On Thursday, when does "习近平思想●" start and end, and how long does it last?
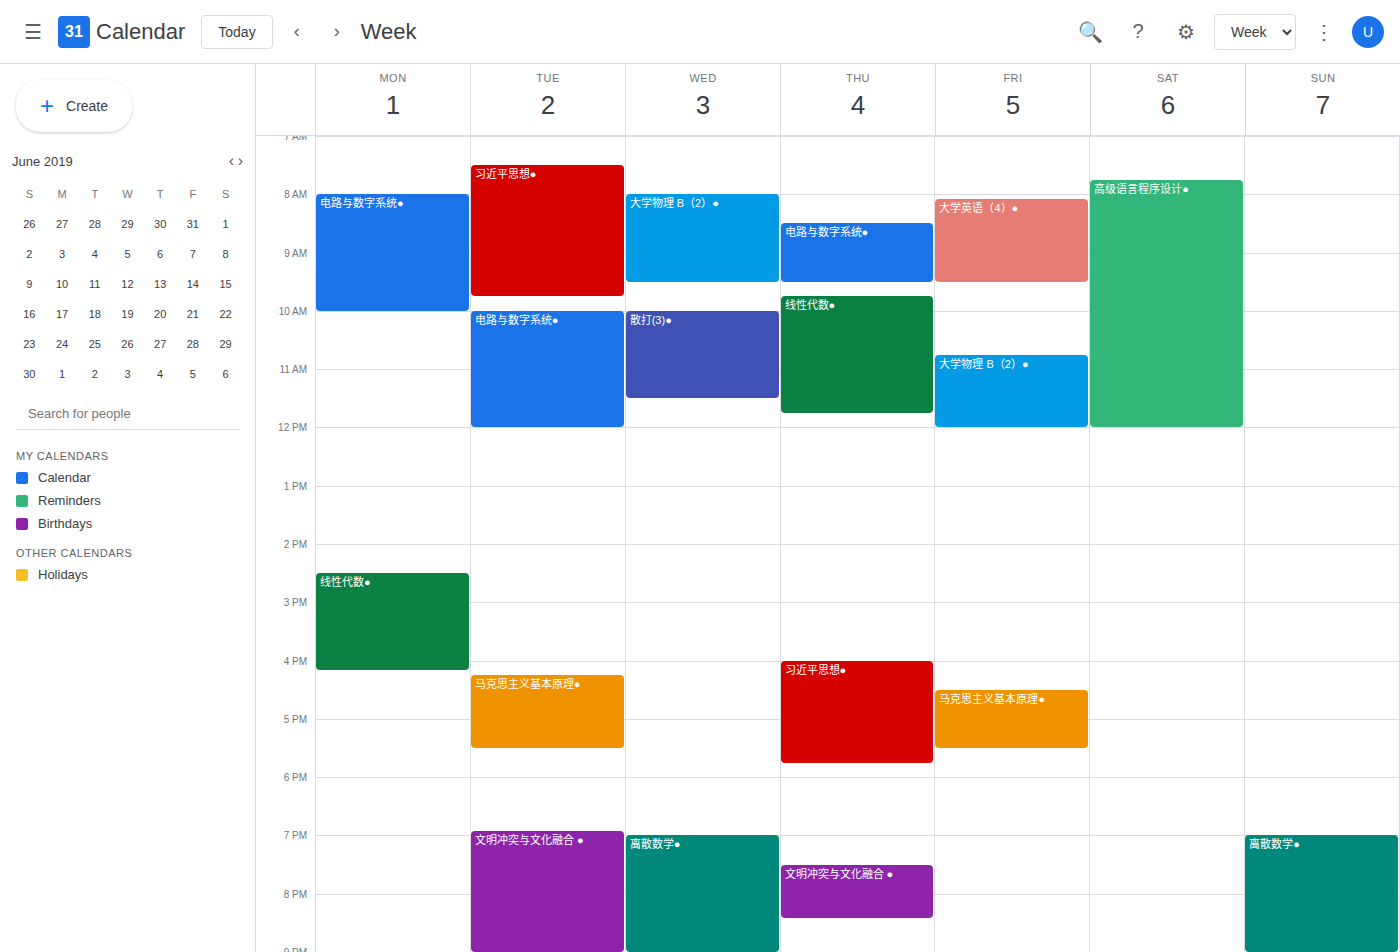
4:00 PM to 5:45 PM, 1 hour 45 minutes